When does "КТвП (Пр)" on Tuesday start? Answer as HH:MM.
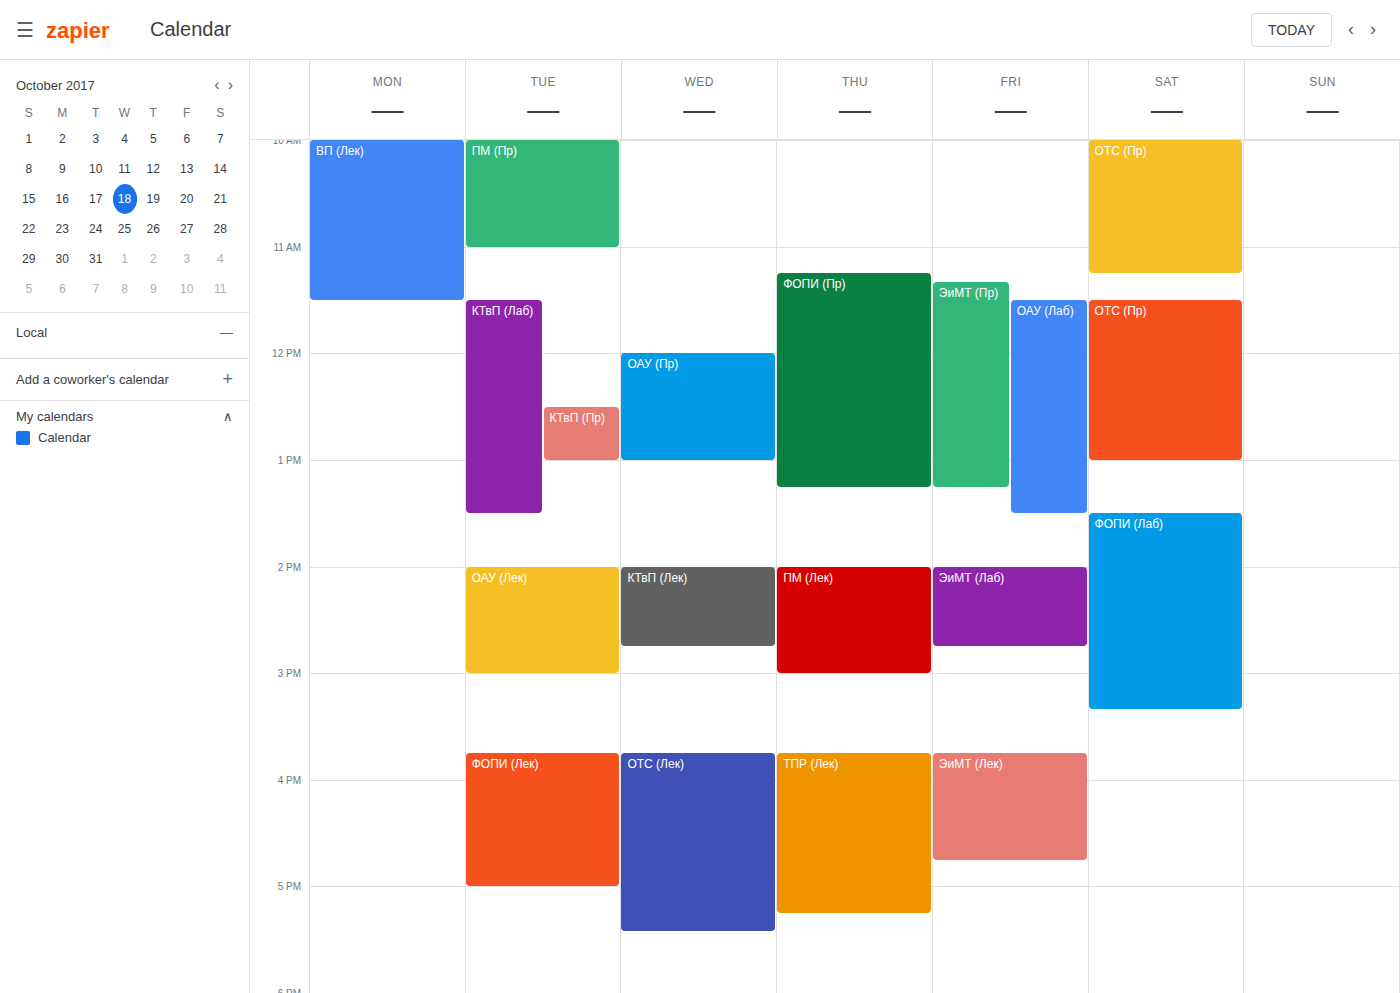
12:30